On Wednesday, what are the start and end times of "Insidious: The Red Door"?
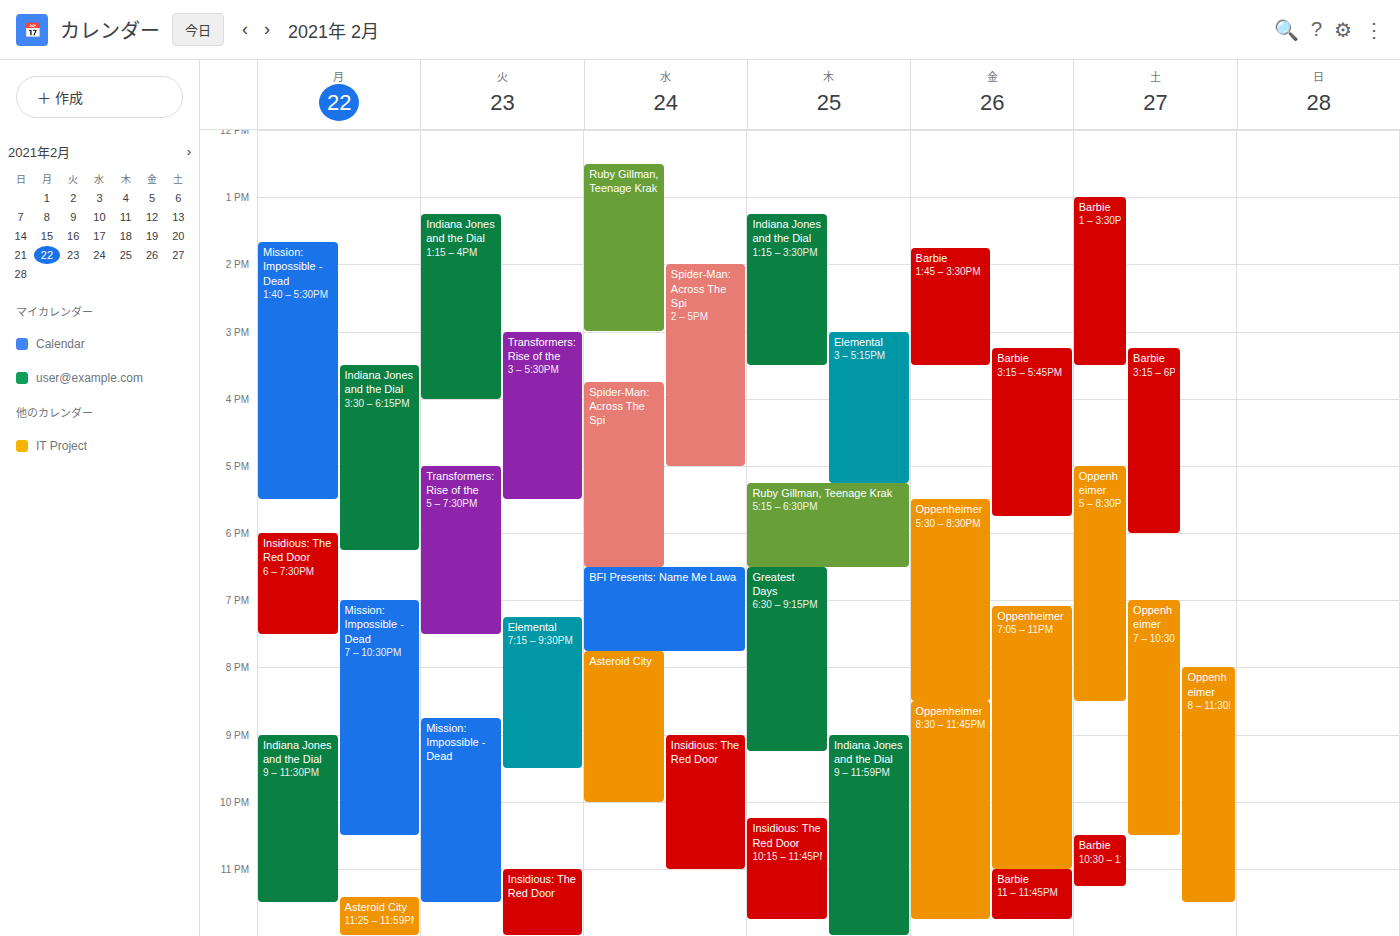
9:00 PM to 11:00 PM